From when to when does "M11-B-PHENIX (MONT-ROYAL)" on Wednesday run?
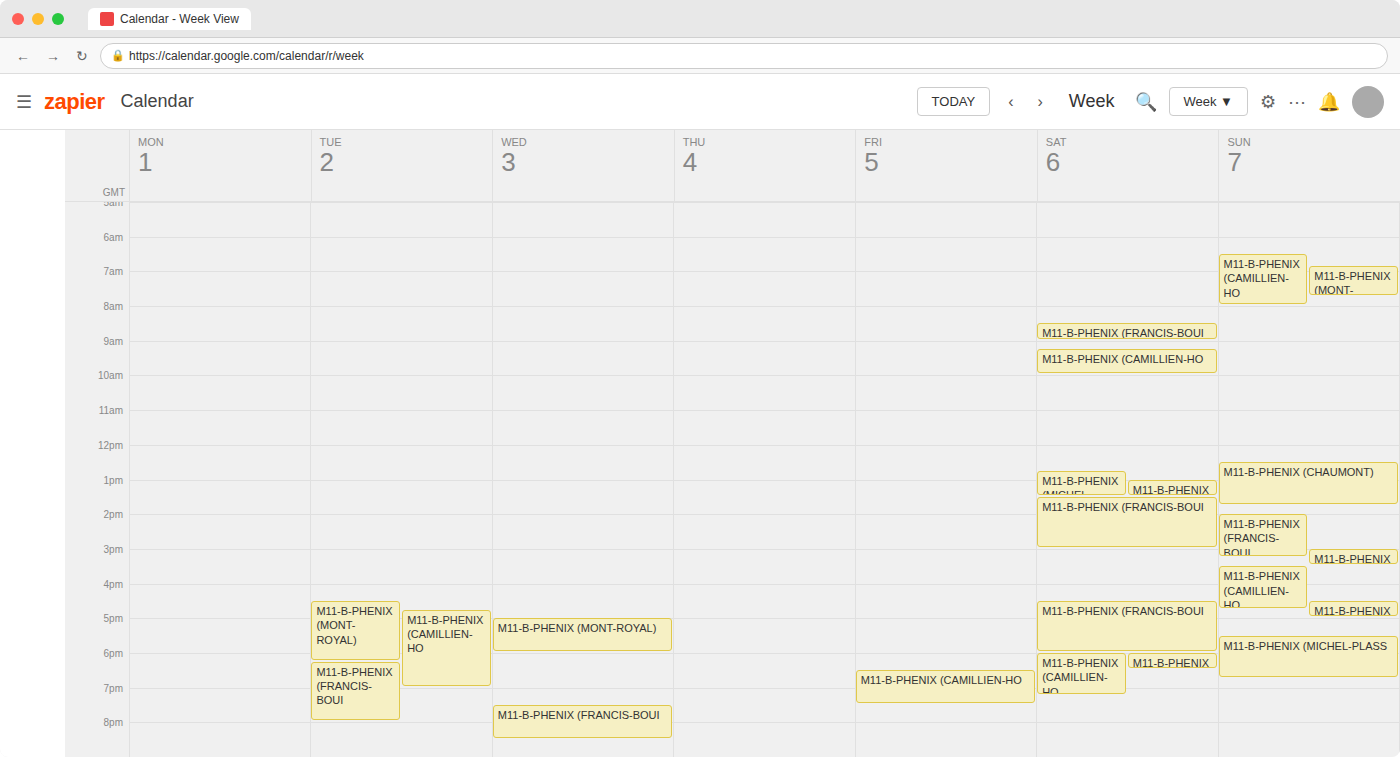
5:00 PM to 6:00 PM